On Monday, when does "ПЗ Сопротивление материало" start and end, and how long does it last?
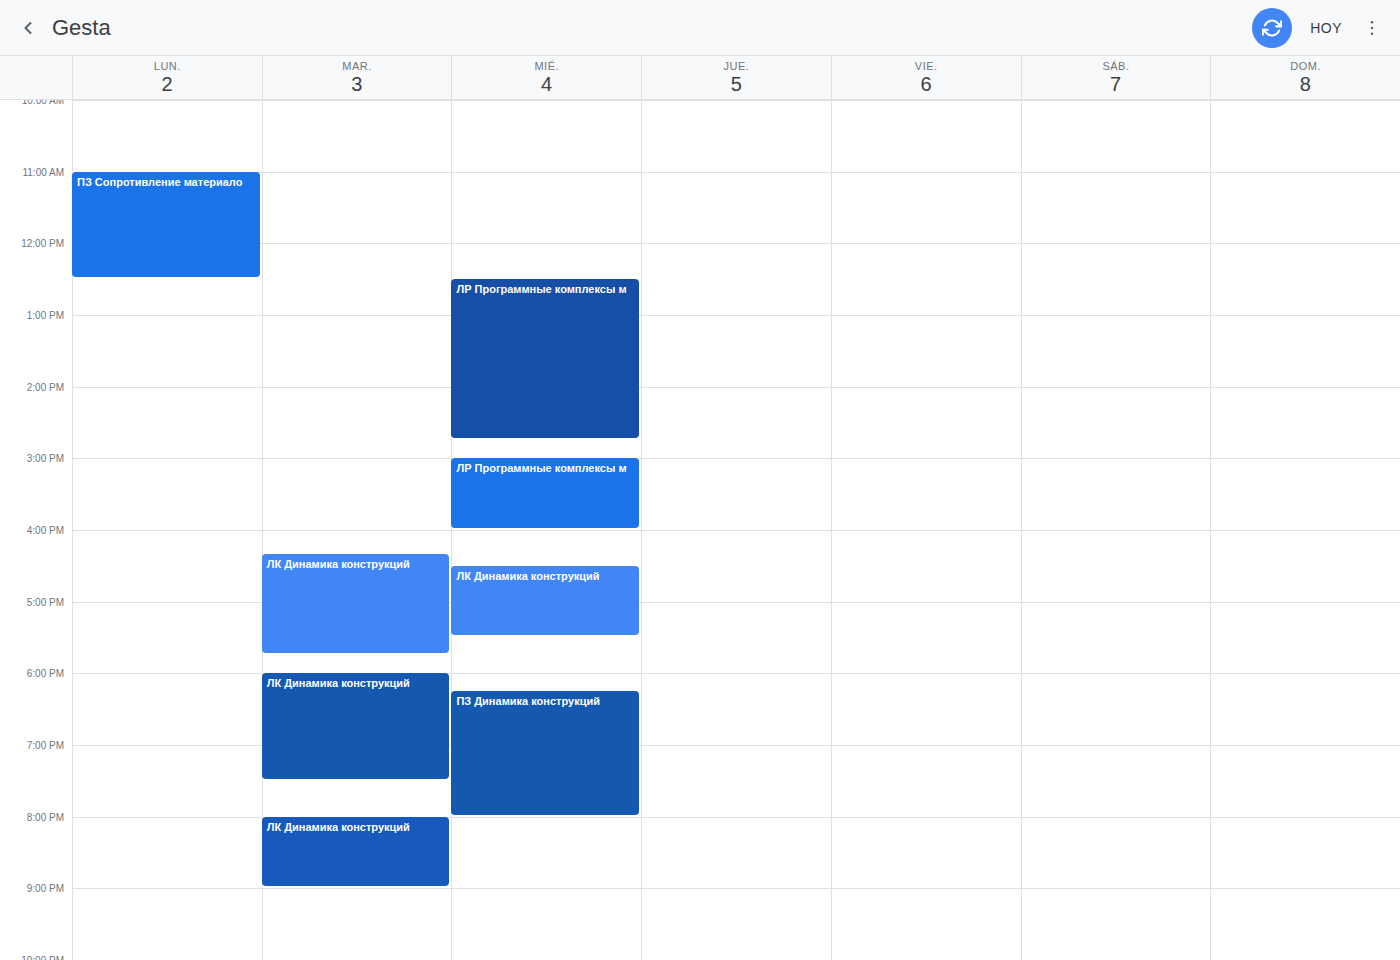
11:00 AM to 12:30 PM, 1 hour 30 minutes